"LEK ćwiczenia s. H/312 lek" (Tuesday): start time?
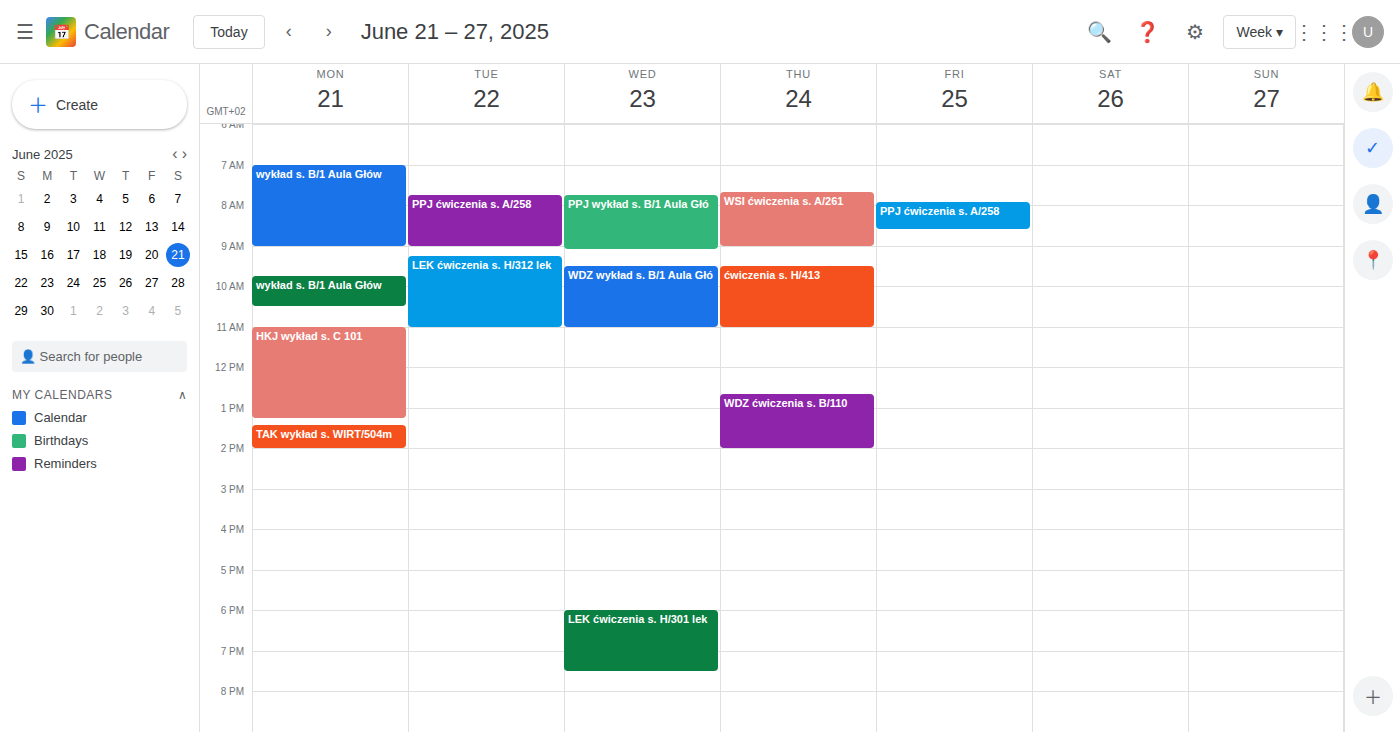
9:15 AM